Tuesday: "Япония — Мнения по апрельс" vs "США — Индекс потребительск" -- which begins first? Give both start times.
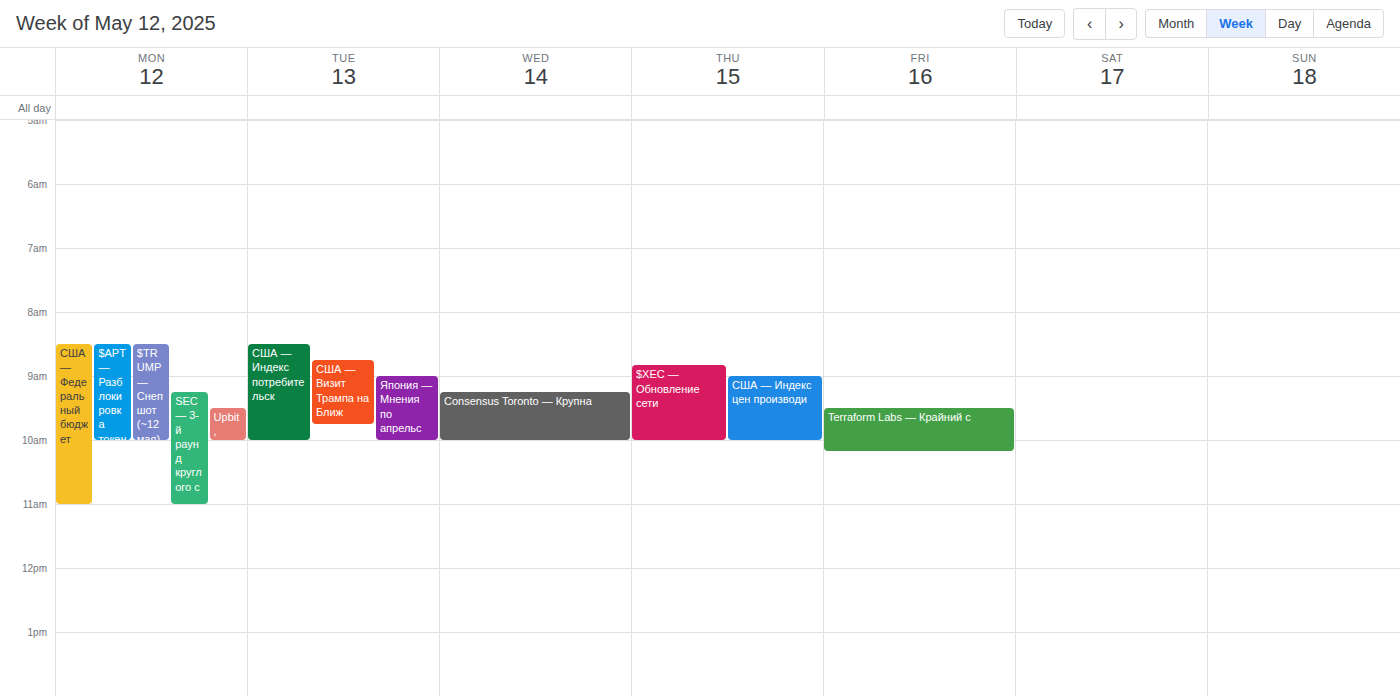
"США — Индекс потребительск" 8:30 AM; "Япония — Мнения по апрельс" 9:00 AM.